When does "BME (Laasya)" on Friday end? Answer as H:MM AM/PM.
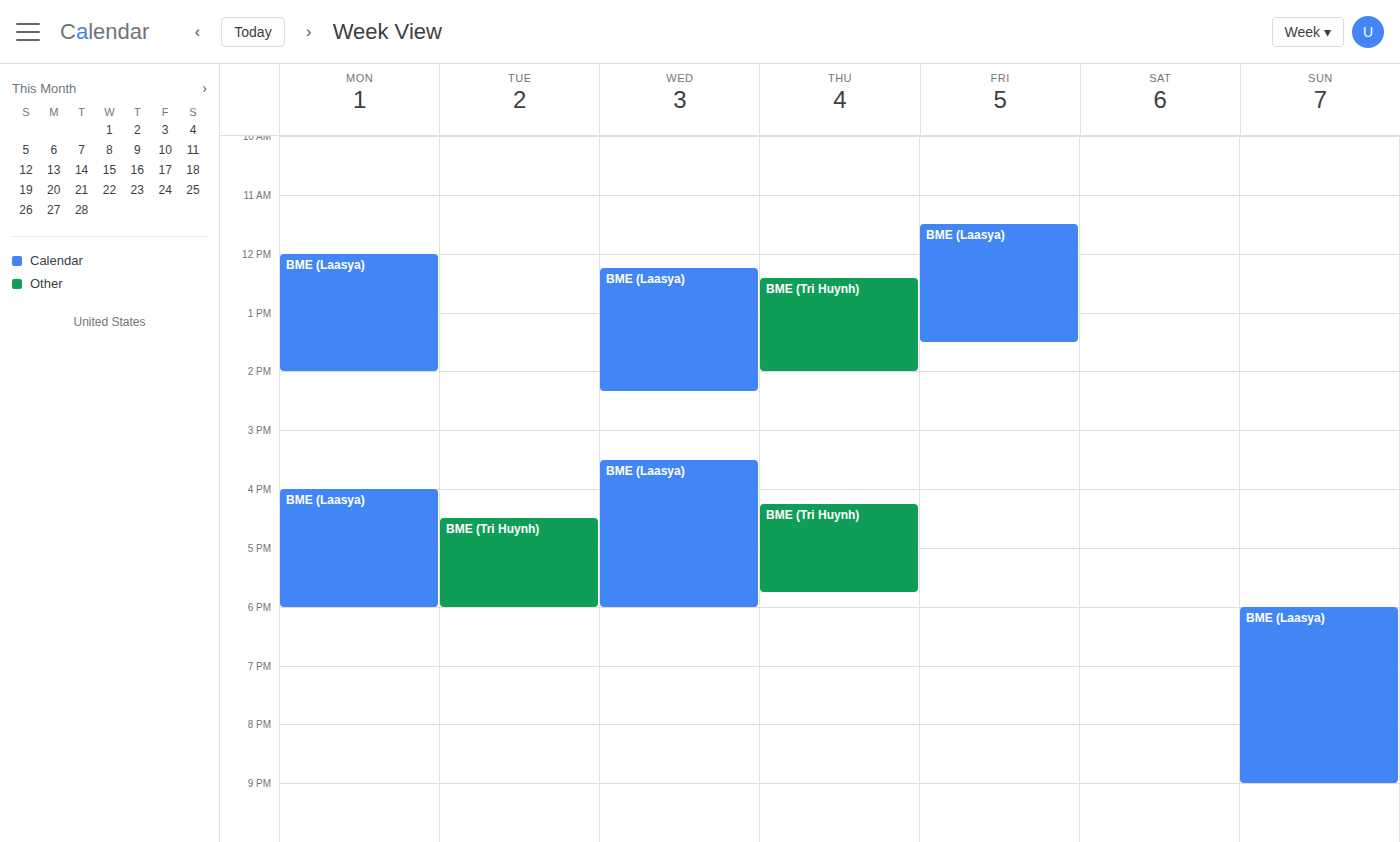
1:30 PM